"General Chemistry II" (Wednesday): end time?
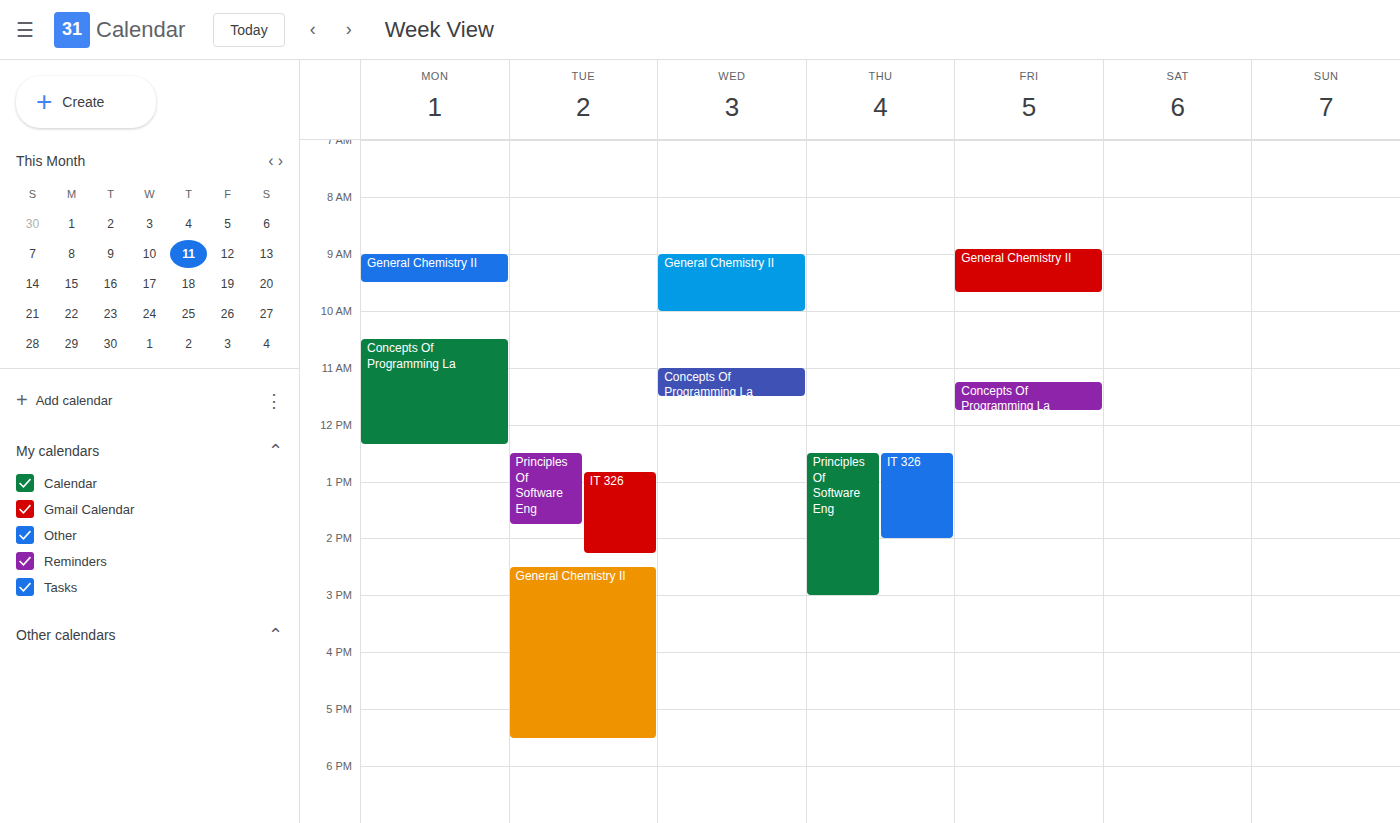
10:00 AM